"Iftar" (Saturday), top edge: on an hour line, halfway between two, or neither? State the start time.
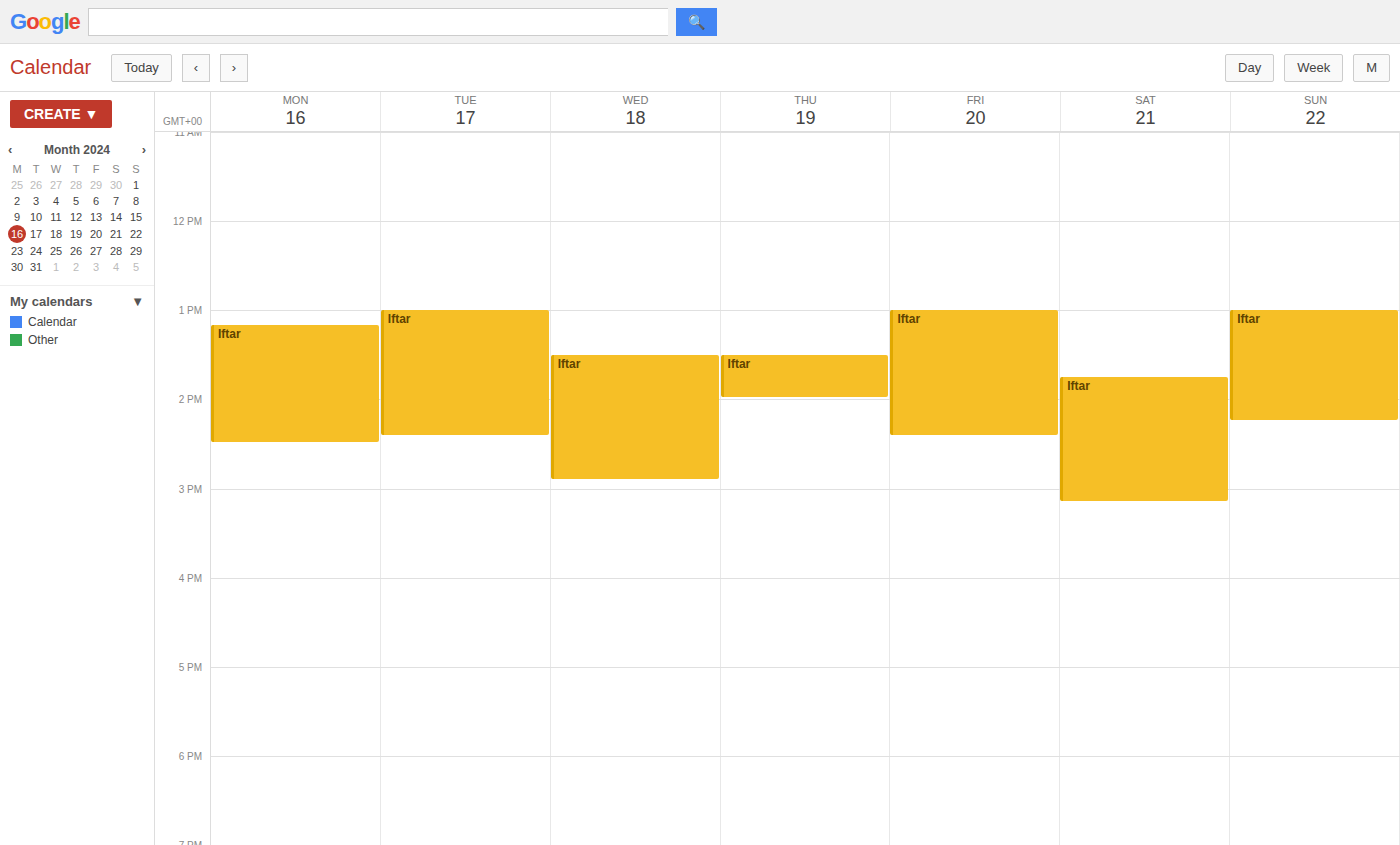
1:45 PM -- neither: three quarters of the way from the 1 PM line to the 2 PM line.